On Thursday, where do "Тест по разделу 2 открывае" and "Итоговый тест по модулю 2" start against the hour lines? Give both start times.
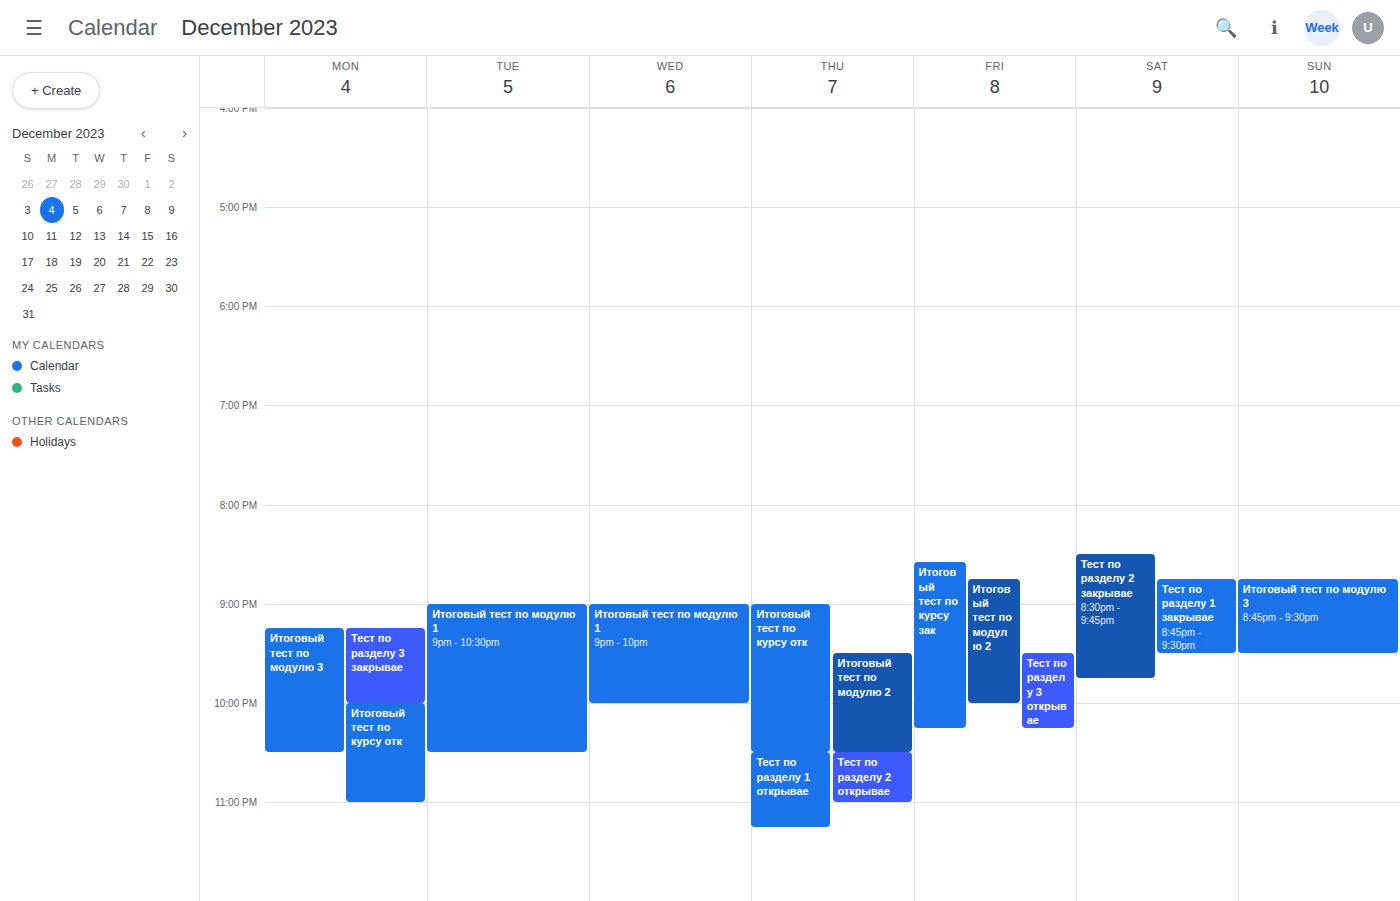
"Тест по разделу 2 открывае": 22:30, halfway between the 22:00 and 23:00 lines. "Итоговый тест по модулю 2": 21:30, halfway between the 21:00 and 22:00 lines.